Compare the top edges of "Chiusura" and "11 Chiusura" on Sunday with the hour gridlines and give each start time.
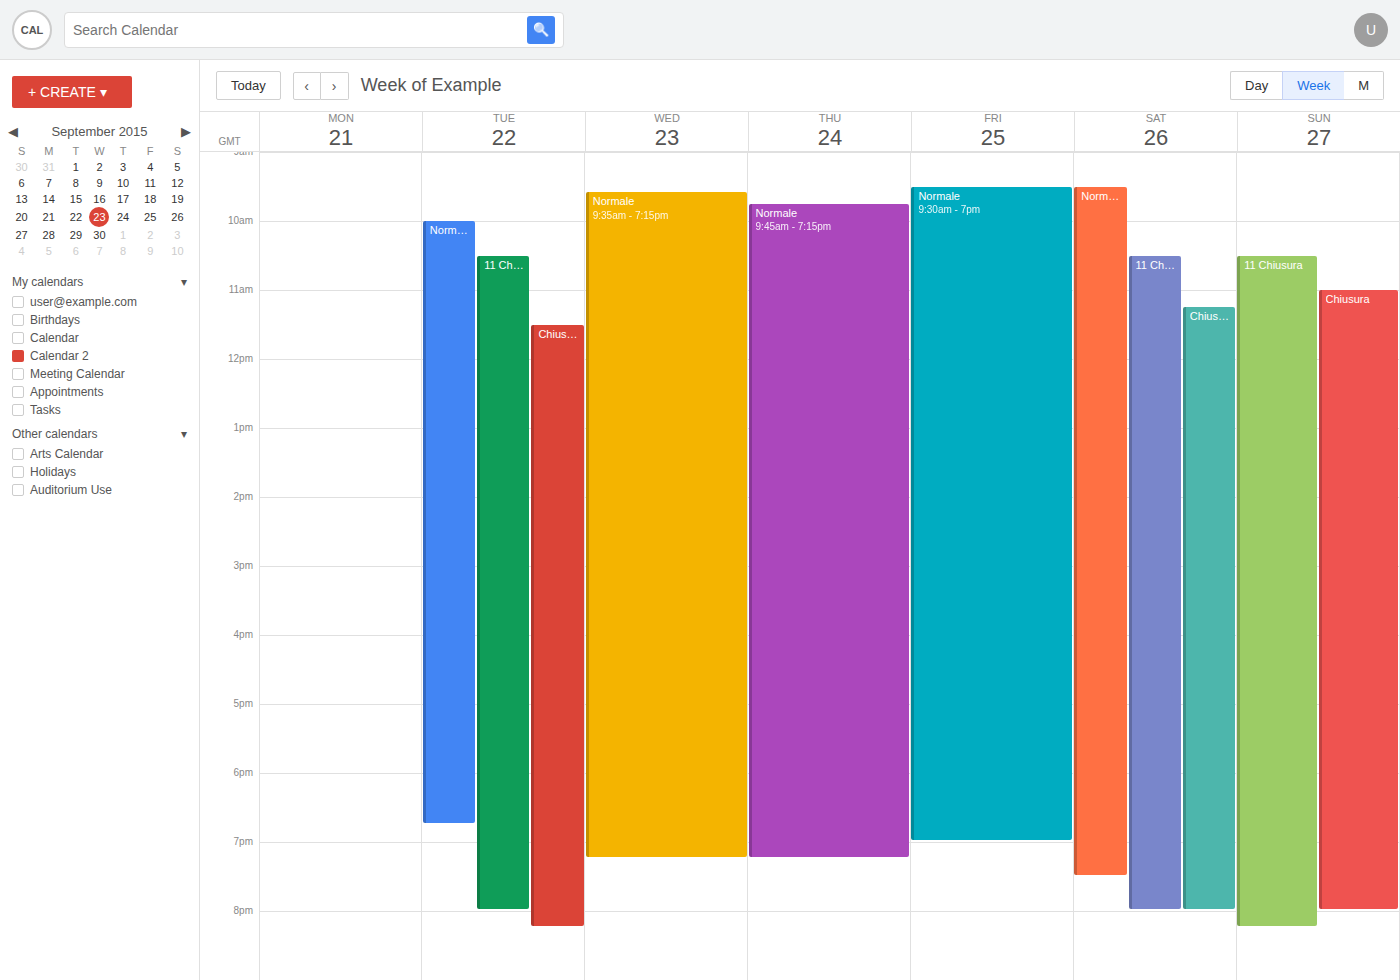
"Chiusura": 11:00 AM, exactly on the 11 AM line. "11 Chiusura": 10:30 AM, halfway between the 10 AM and 11 AM lines.